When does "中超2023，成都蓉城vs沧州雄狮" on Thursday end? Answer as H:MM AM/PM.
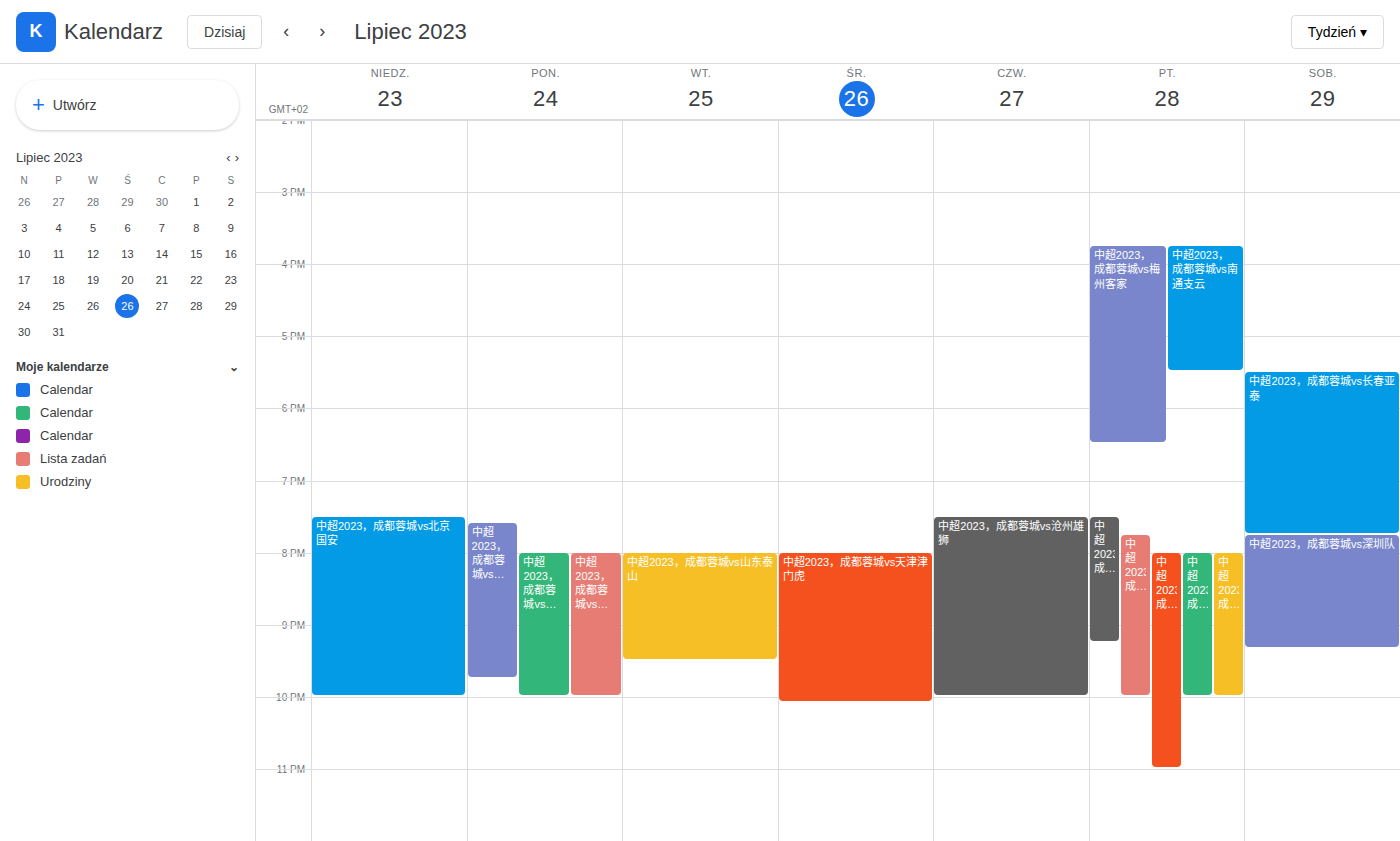
10:00 PM